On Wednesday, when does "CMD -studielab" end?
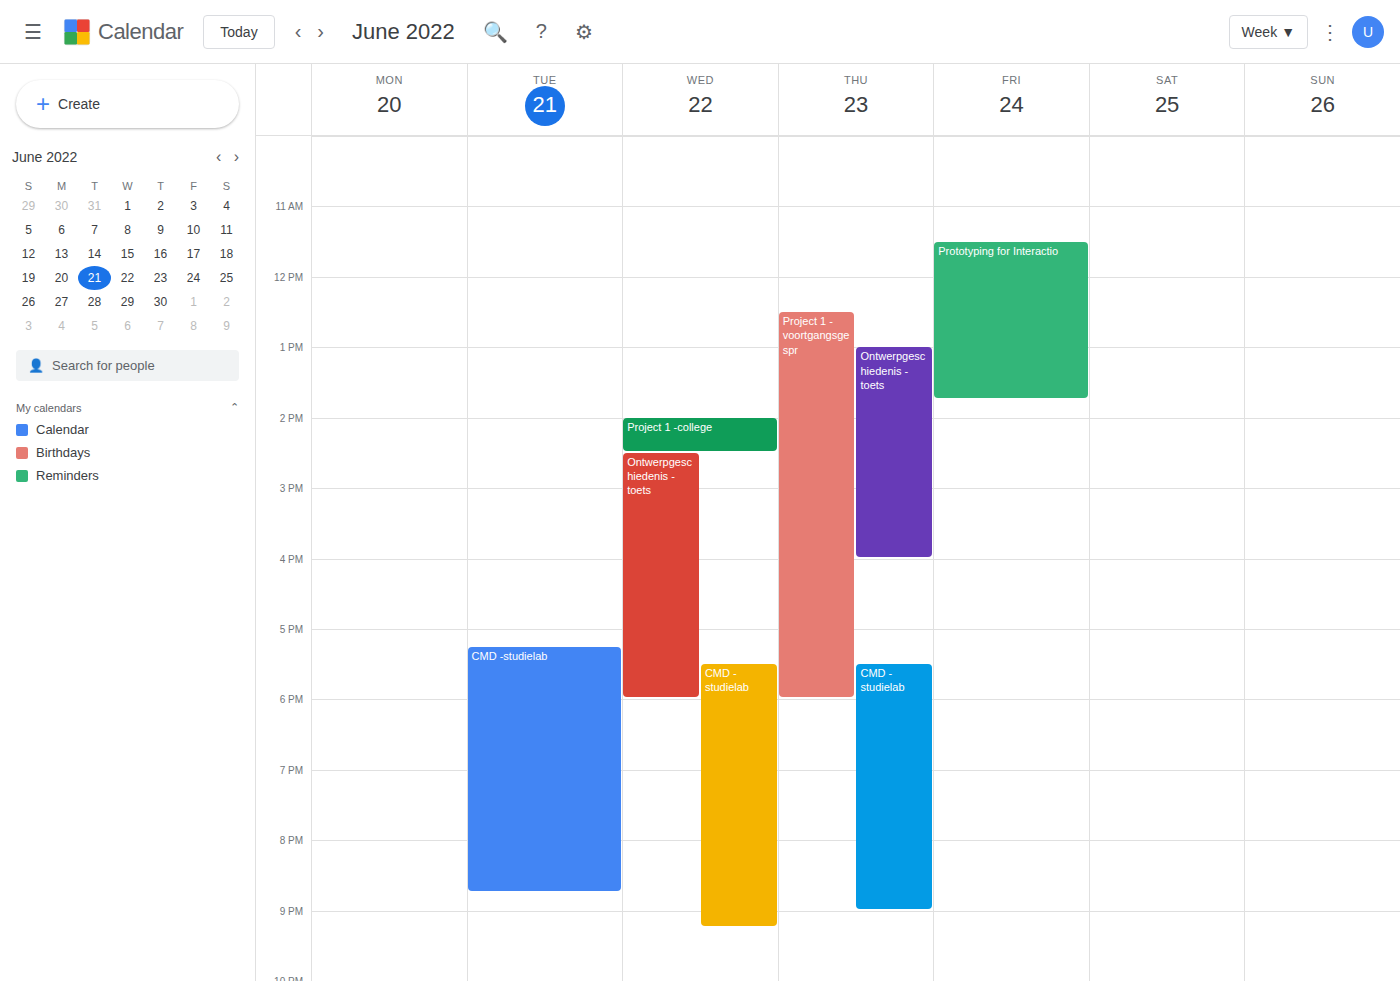
9:15 PM